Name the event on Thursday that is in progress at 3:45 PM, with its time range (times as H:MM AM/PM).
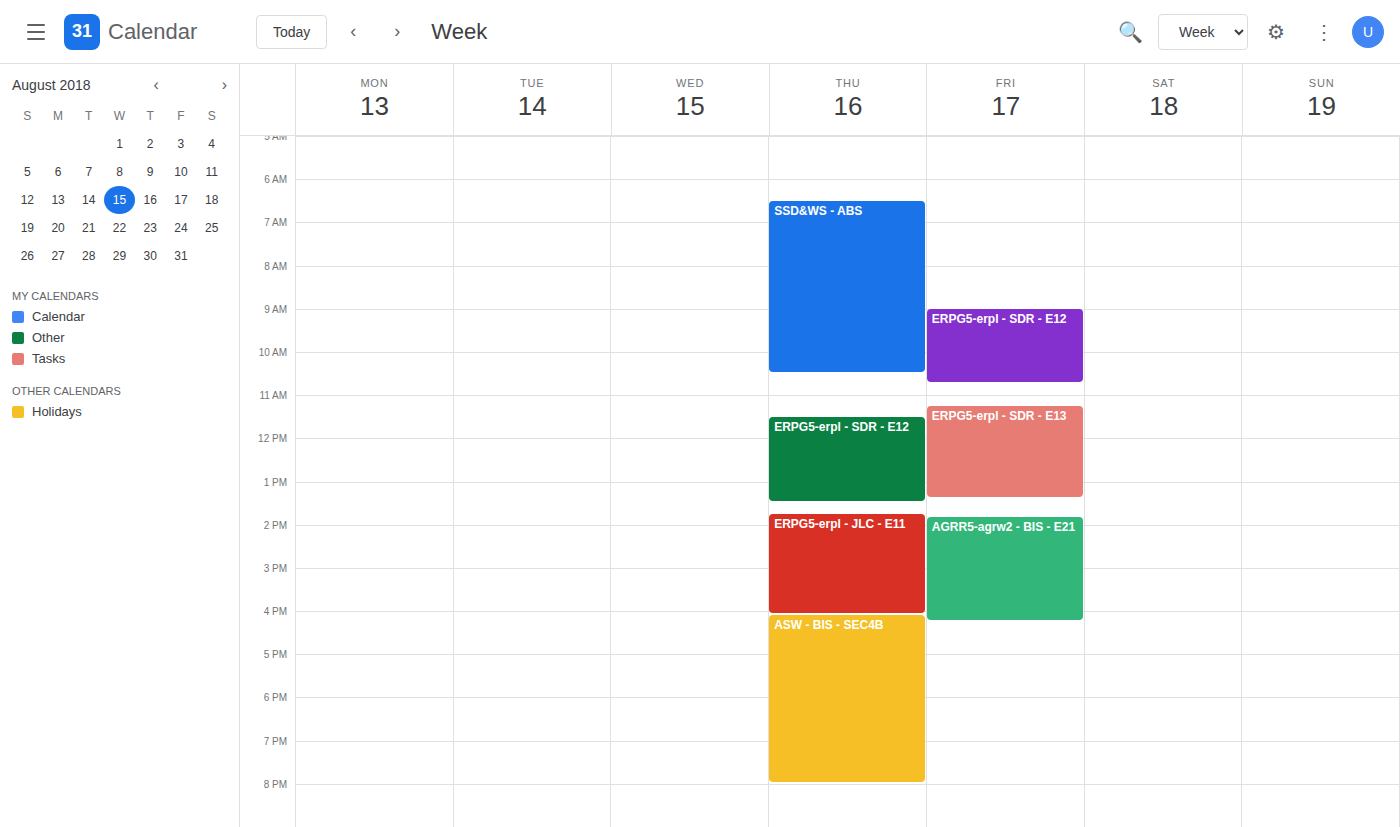
"ERPG5-erpl - JLC - E11", 1:45 PM to 4:05 PM